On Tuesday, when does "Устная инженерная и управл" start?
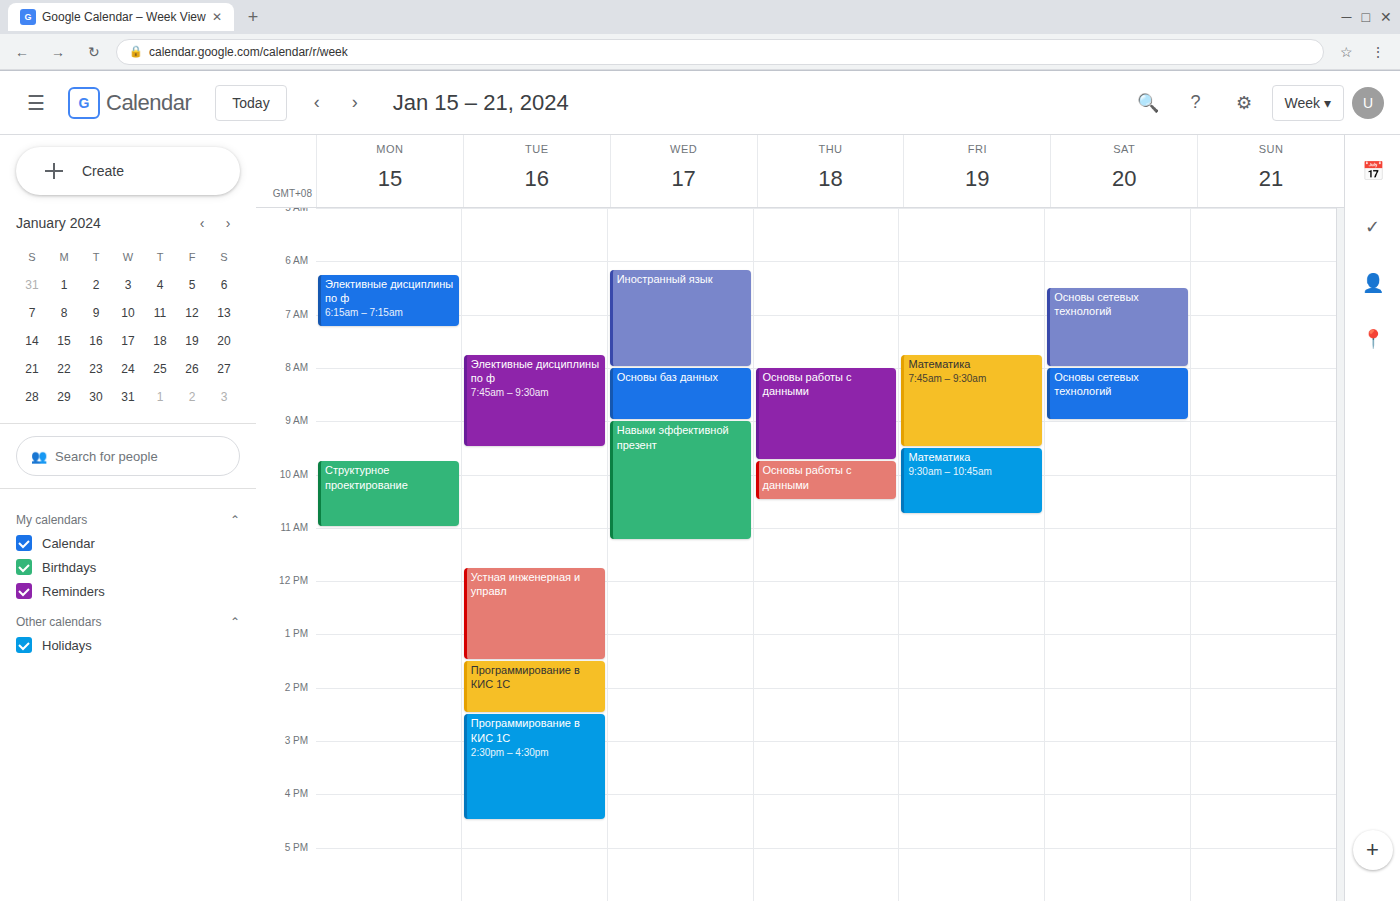
11:45 AM